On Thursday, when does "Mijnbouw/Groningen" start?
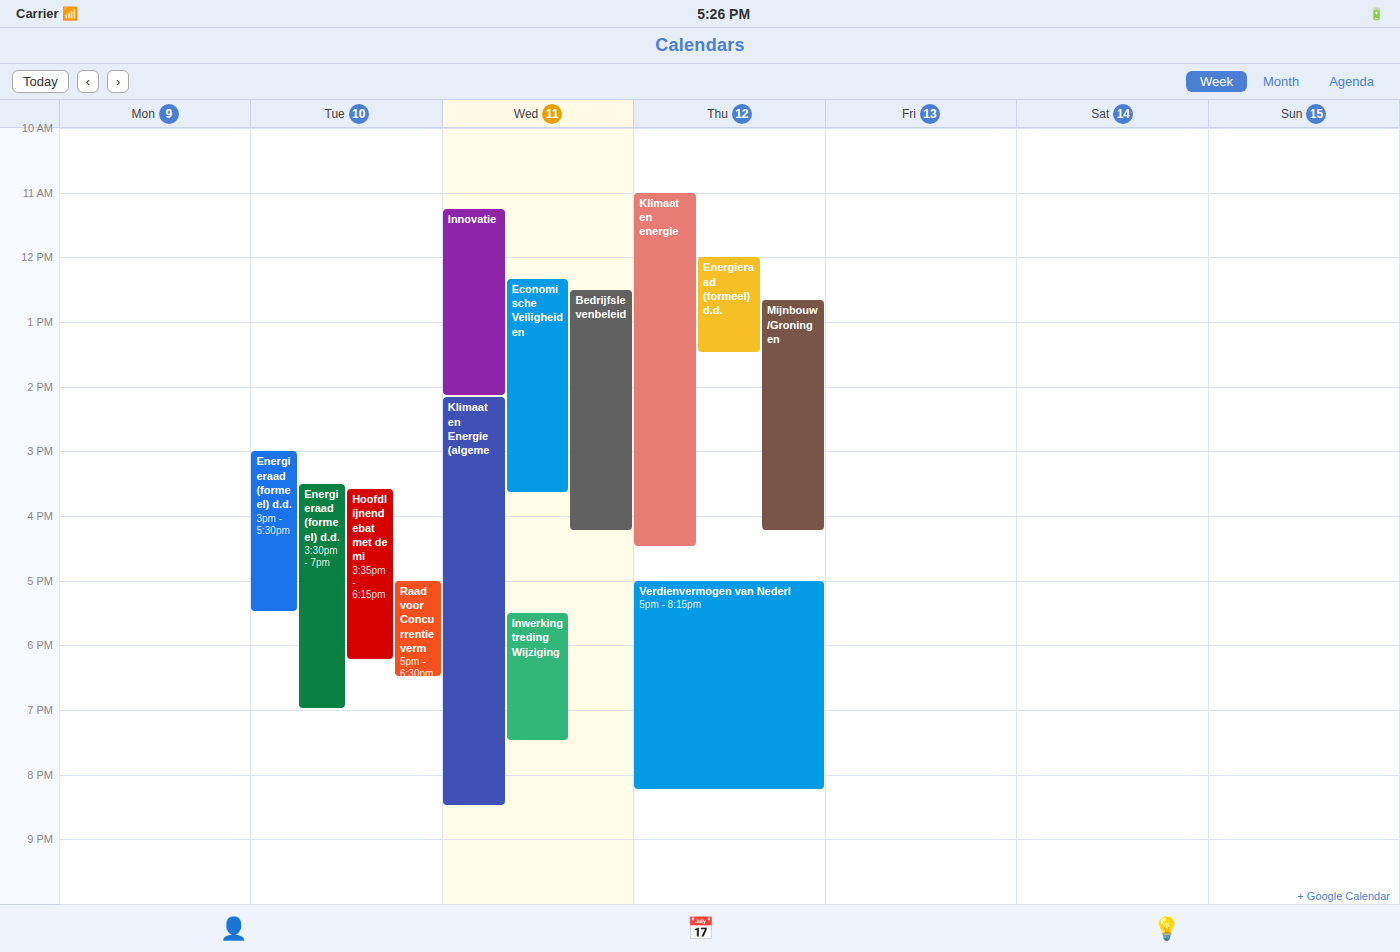
12:40 PM